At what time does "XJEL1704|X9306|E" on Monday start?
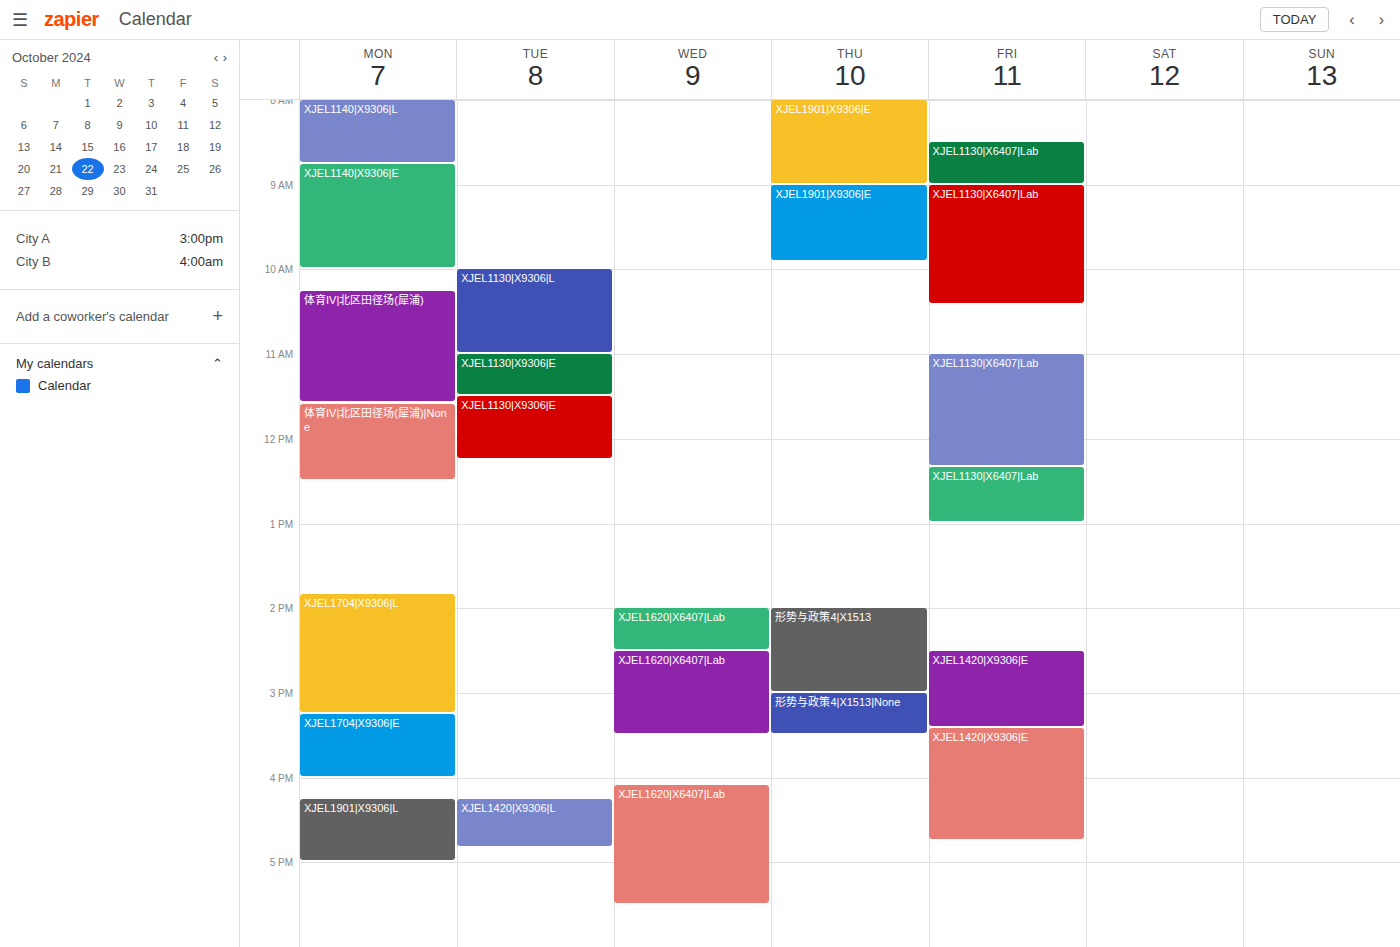
3:15 PM